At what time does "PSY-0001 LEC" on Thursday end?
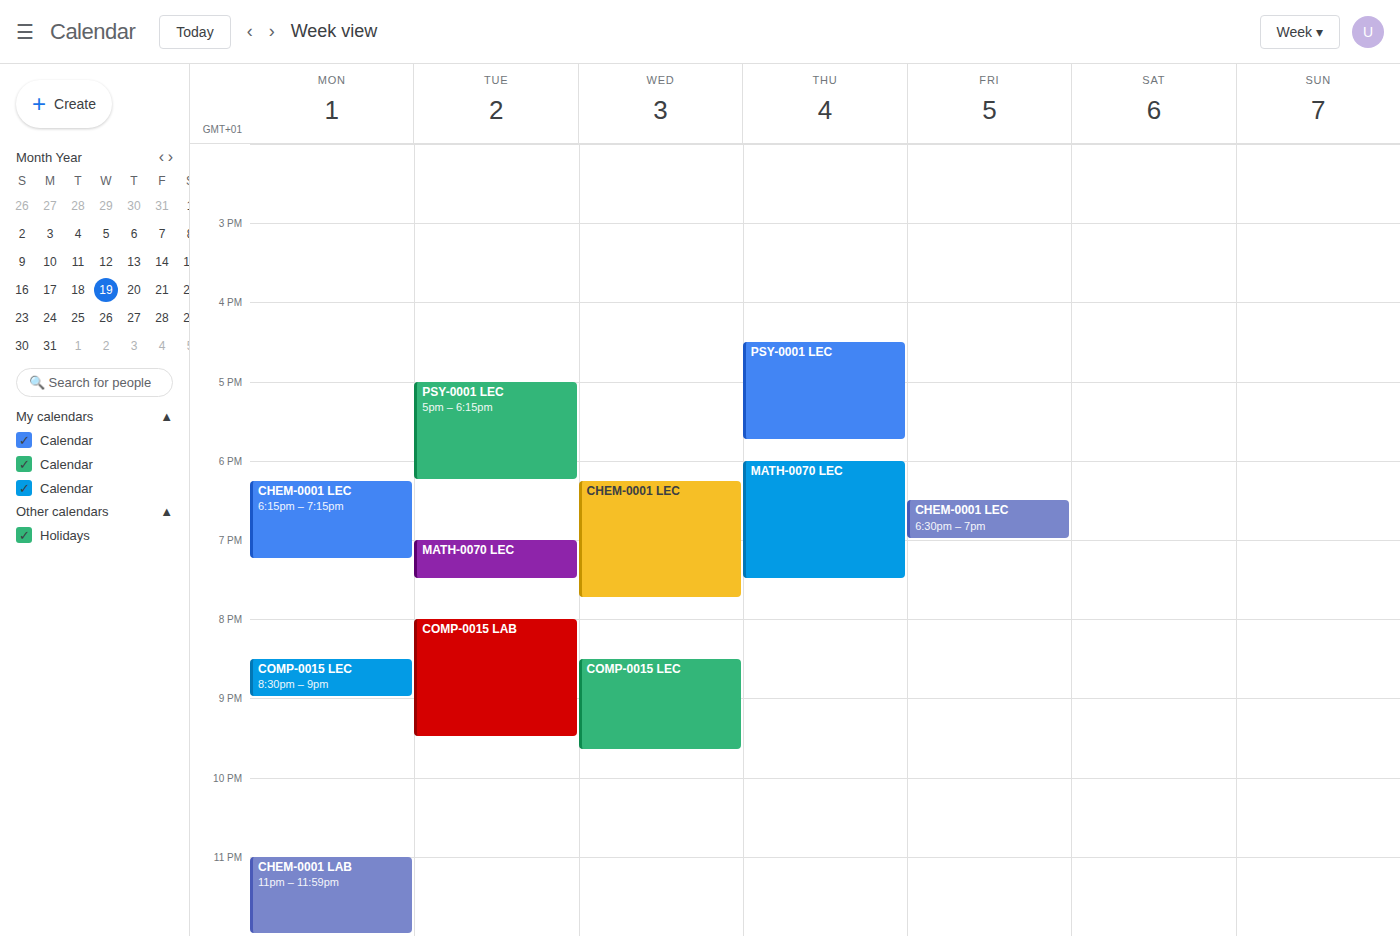
17:45